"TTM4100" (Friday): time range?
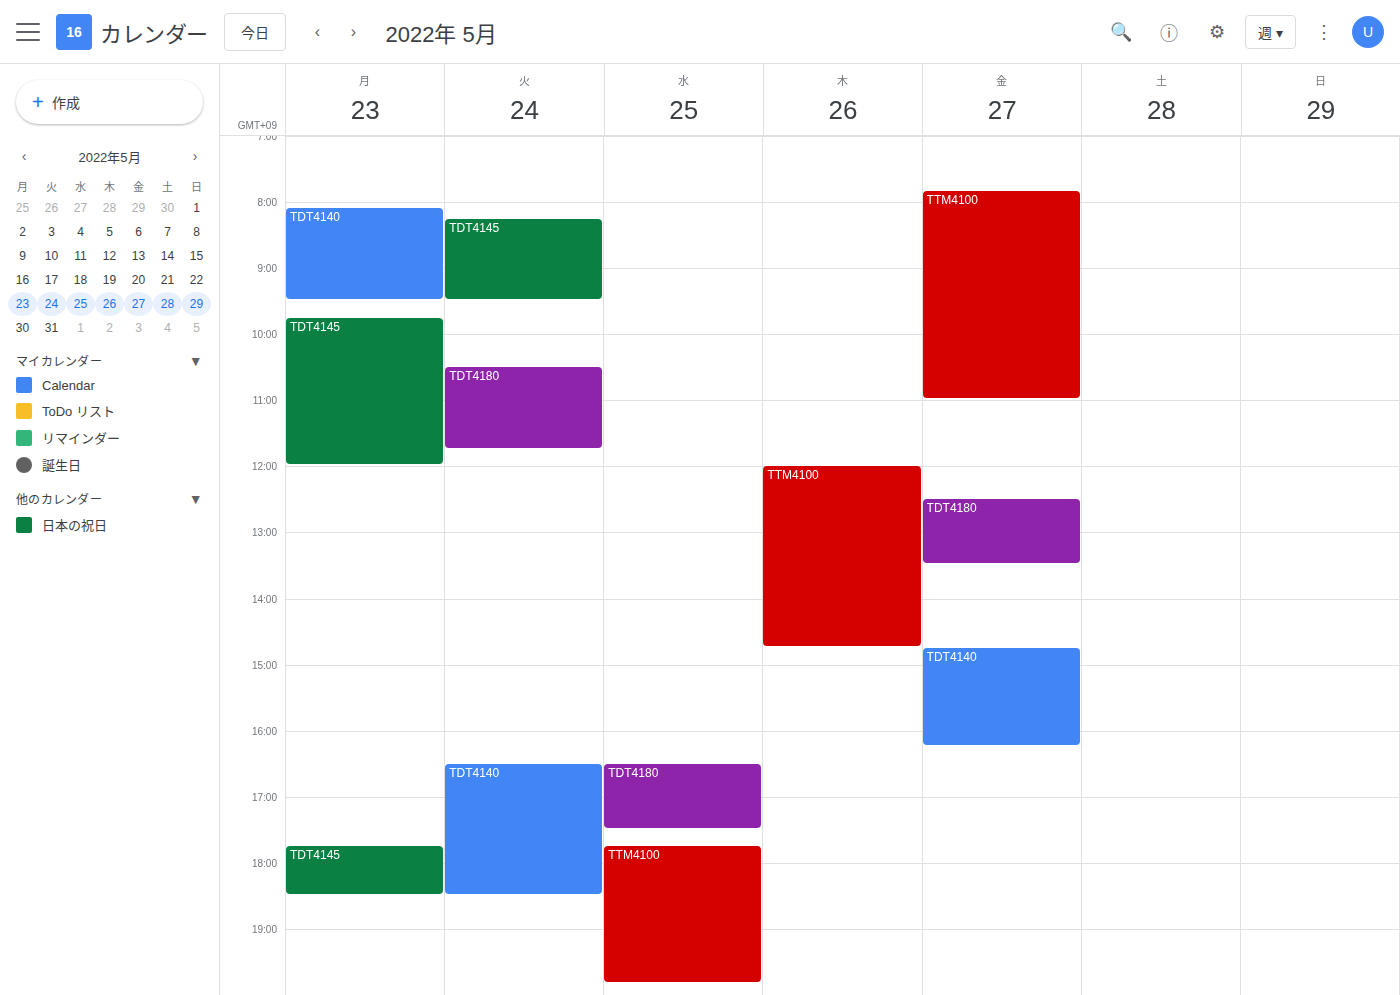
7:50 AM to 11:00 AM